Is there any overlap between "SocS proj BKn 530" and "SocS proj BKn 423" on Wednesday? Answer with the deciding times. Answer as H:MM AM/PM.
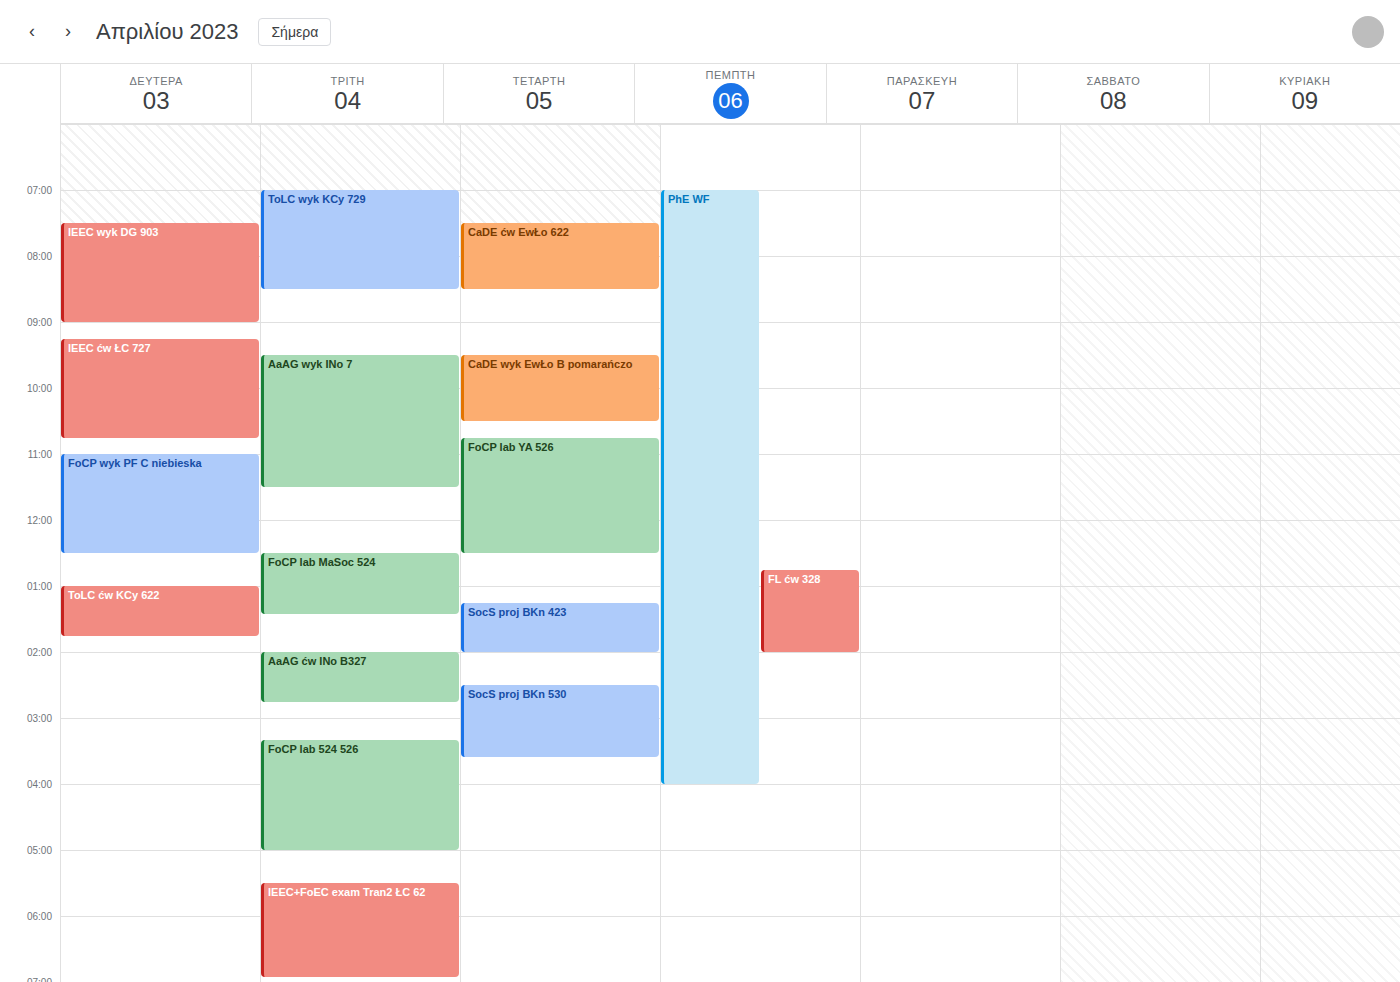
"SocS proj BKn 423" ends at 2:00 PM and "SocS proj BKn 530" starts at 2:30 PM -- no overlap.